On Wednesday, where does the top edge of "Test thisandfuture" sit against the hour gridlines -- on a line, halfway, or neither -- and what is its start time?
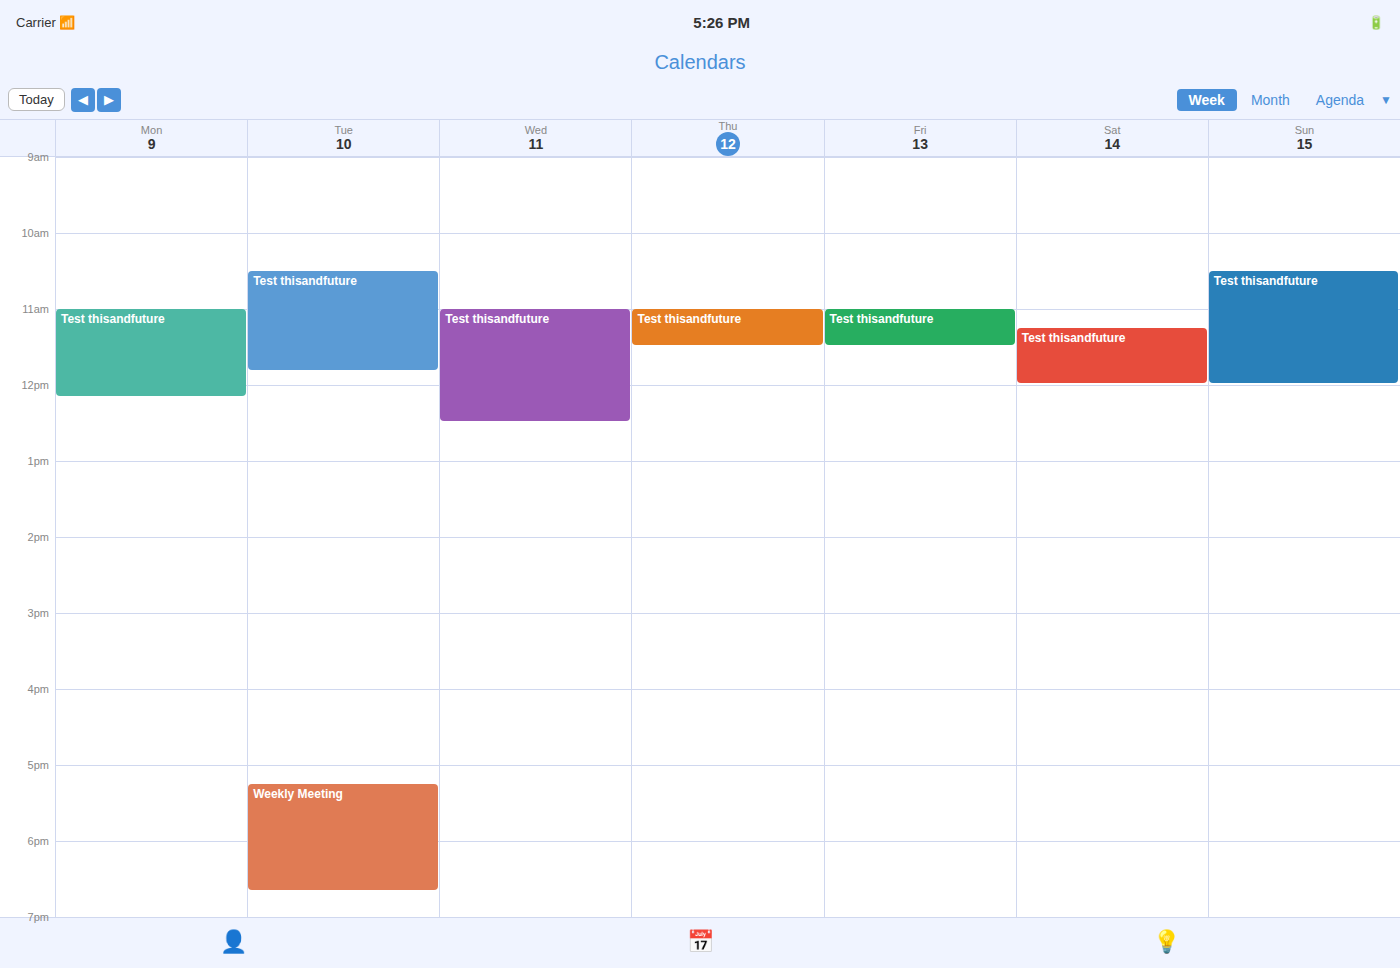
11:00 AM -- exactly on the 11 AM line.